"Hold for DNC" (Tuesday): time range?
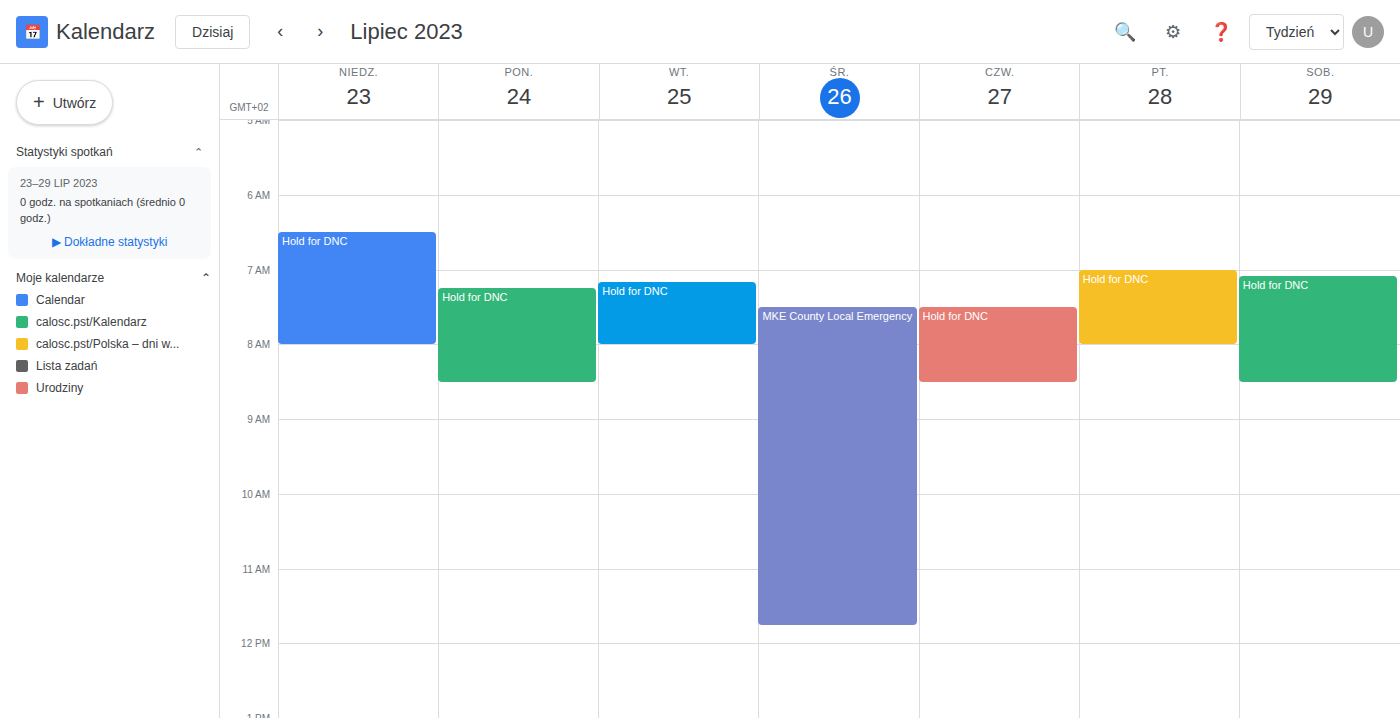
7:10 AM to 8:00 AM